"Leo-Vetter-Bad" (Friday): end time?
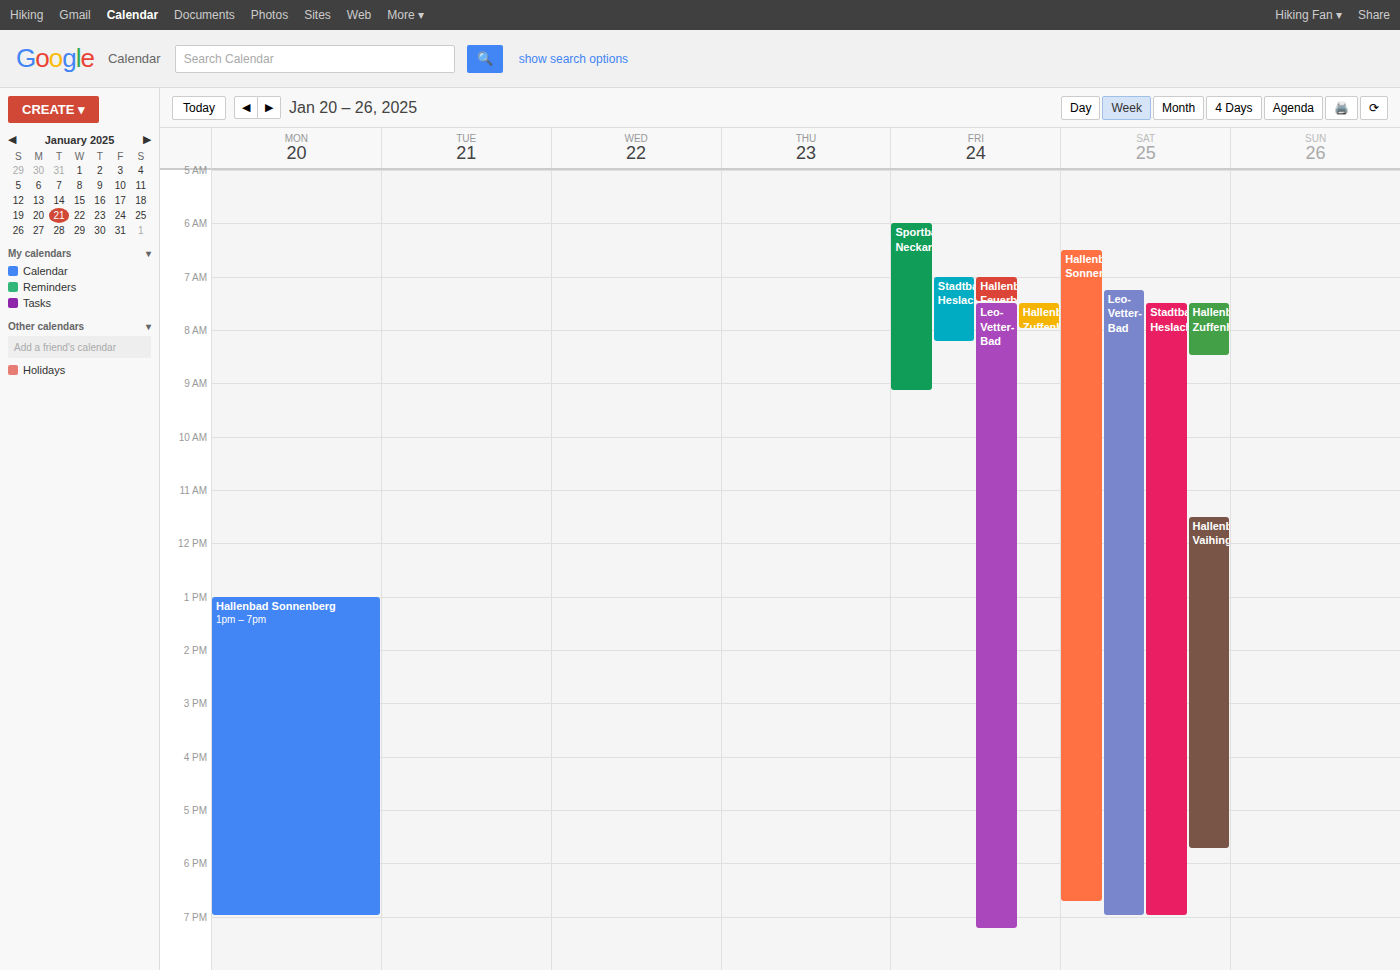
7:15 PM